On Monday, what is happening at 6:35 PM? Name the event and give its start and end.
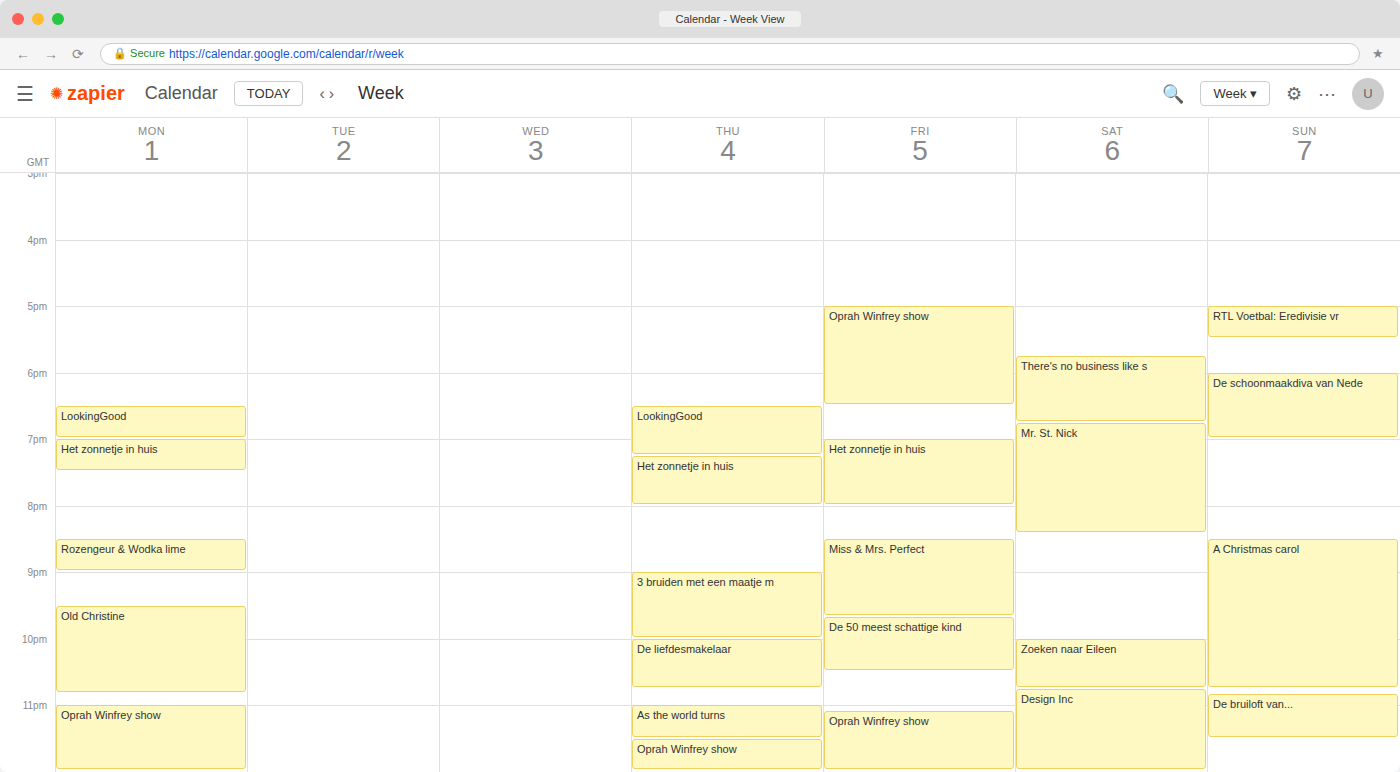
"LookingGood", 6:30 PM to 7:00 PM